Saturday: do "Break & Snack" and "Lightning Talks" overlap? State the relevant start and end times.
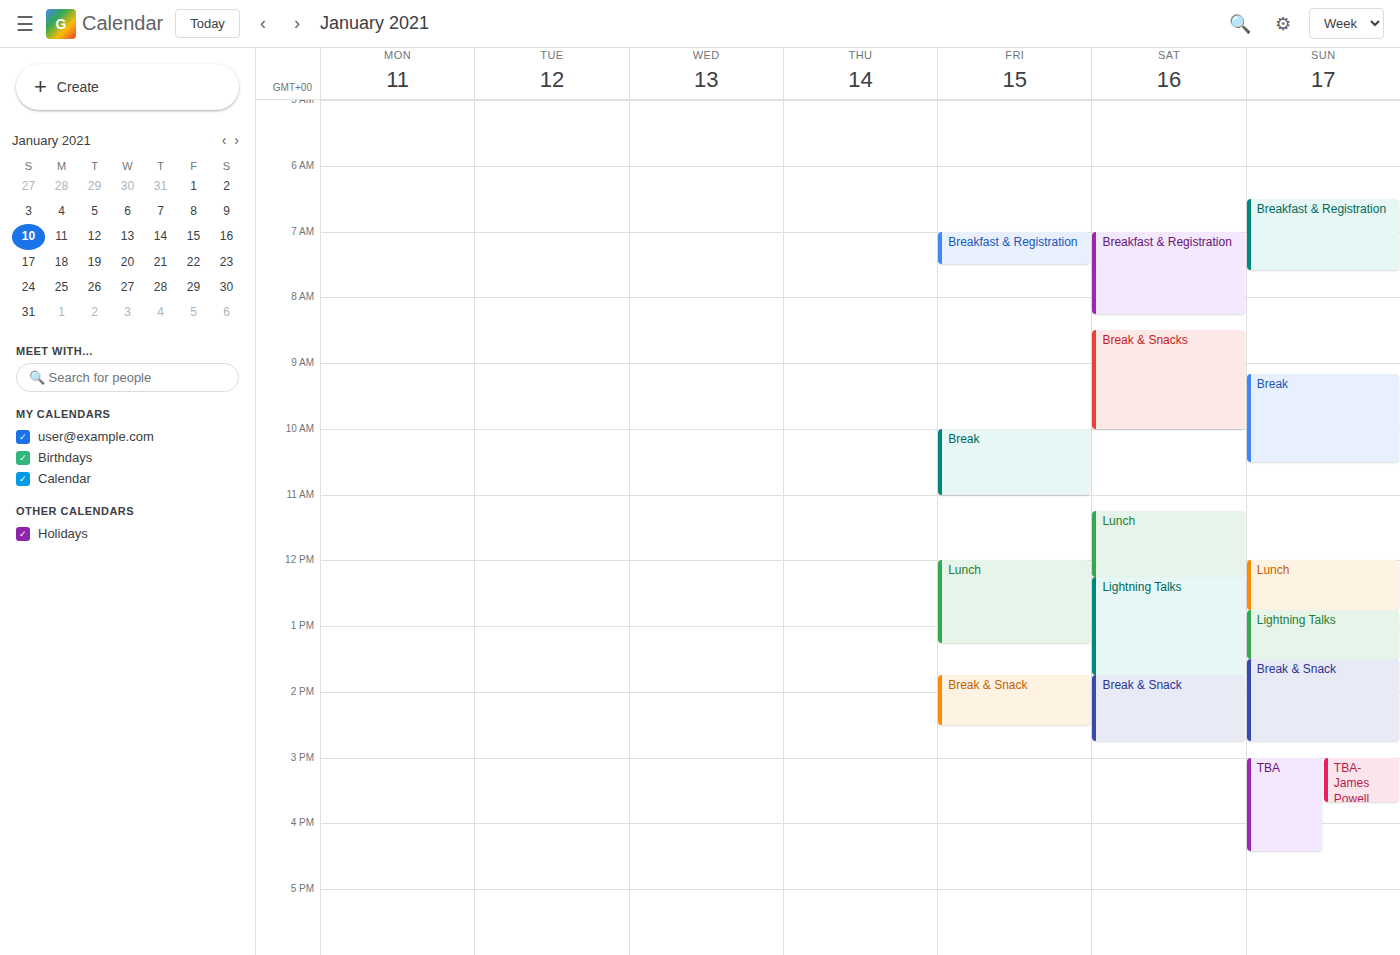
"Lightning Talks" ends at 1:45 PM, exactly when "Break & Snack" starts -- they touch but do not overlap.